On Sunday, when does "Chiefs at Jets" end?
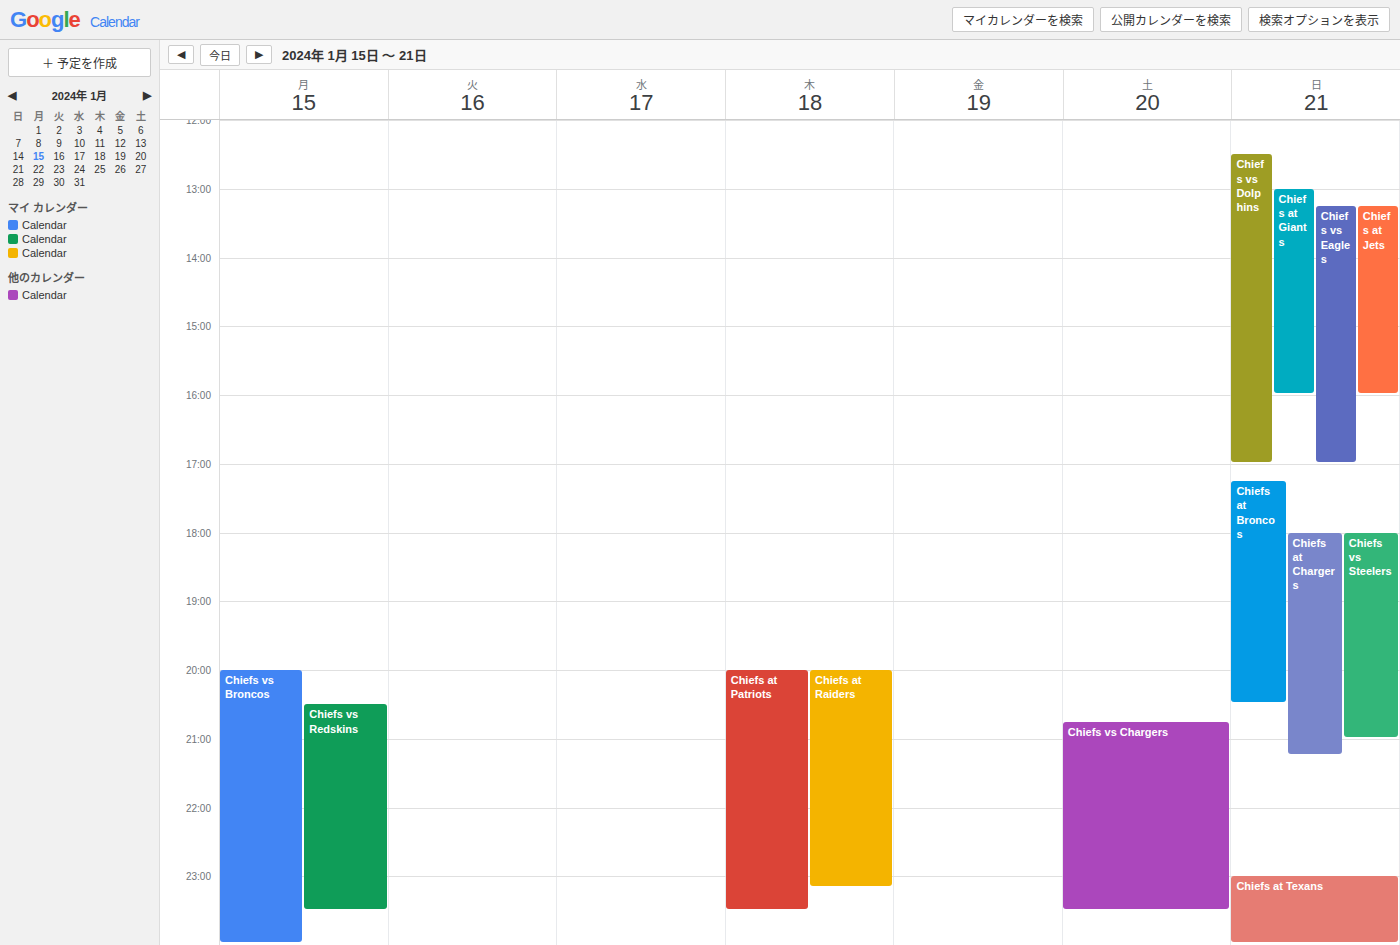
16:00